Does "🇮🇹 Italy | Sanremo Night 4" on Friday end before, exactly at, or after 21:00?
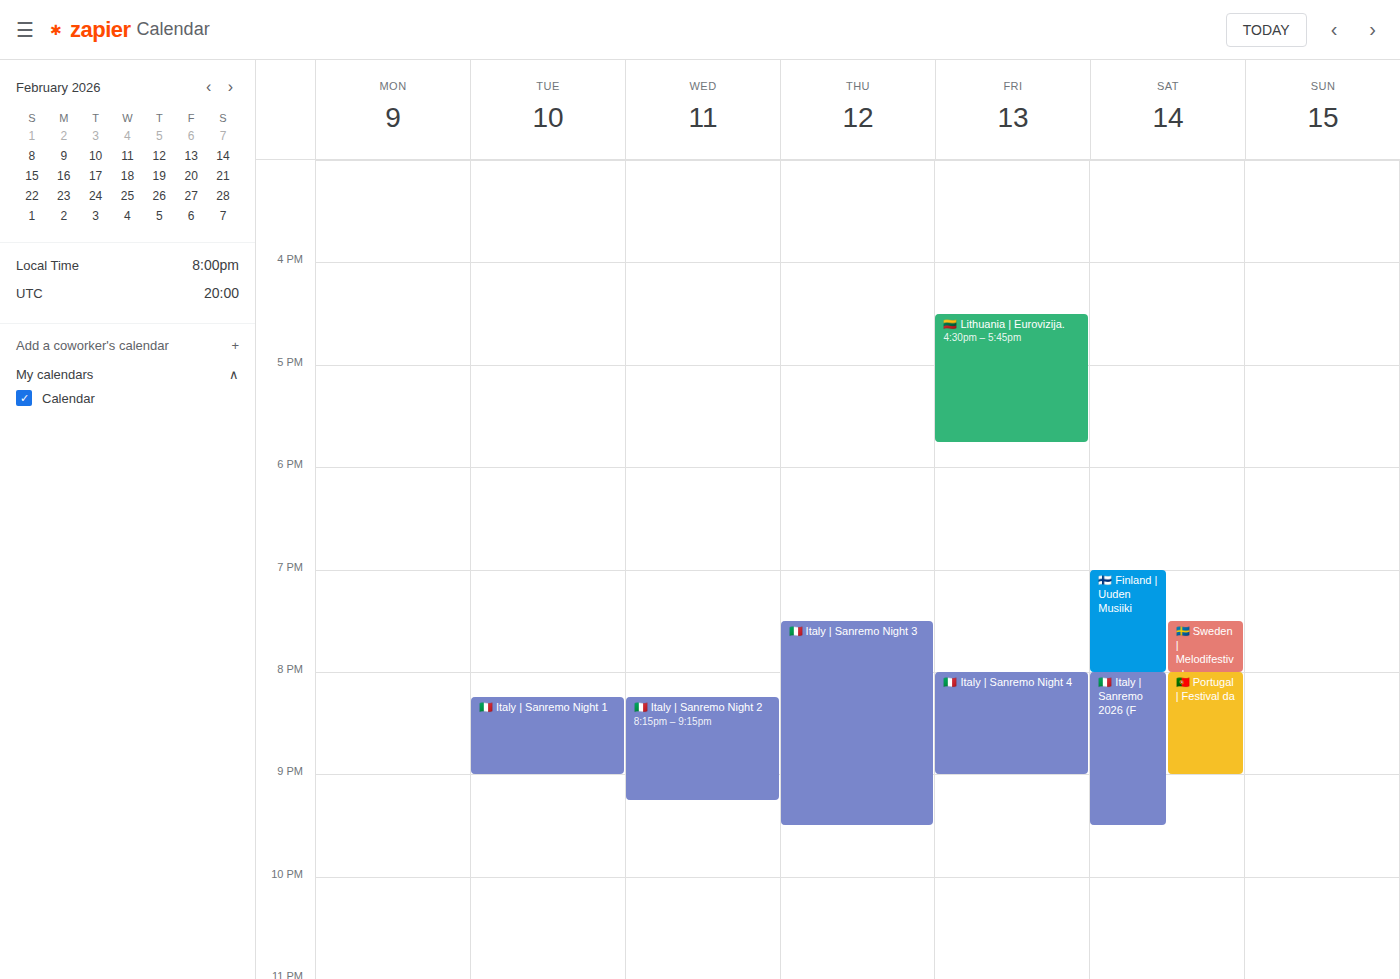
21:00 -- exactly at 21:00, on the 21:00 line.